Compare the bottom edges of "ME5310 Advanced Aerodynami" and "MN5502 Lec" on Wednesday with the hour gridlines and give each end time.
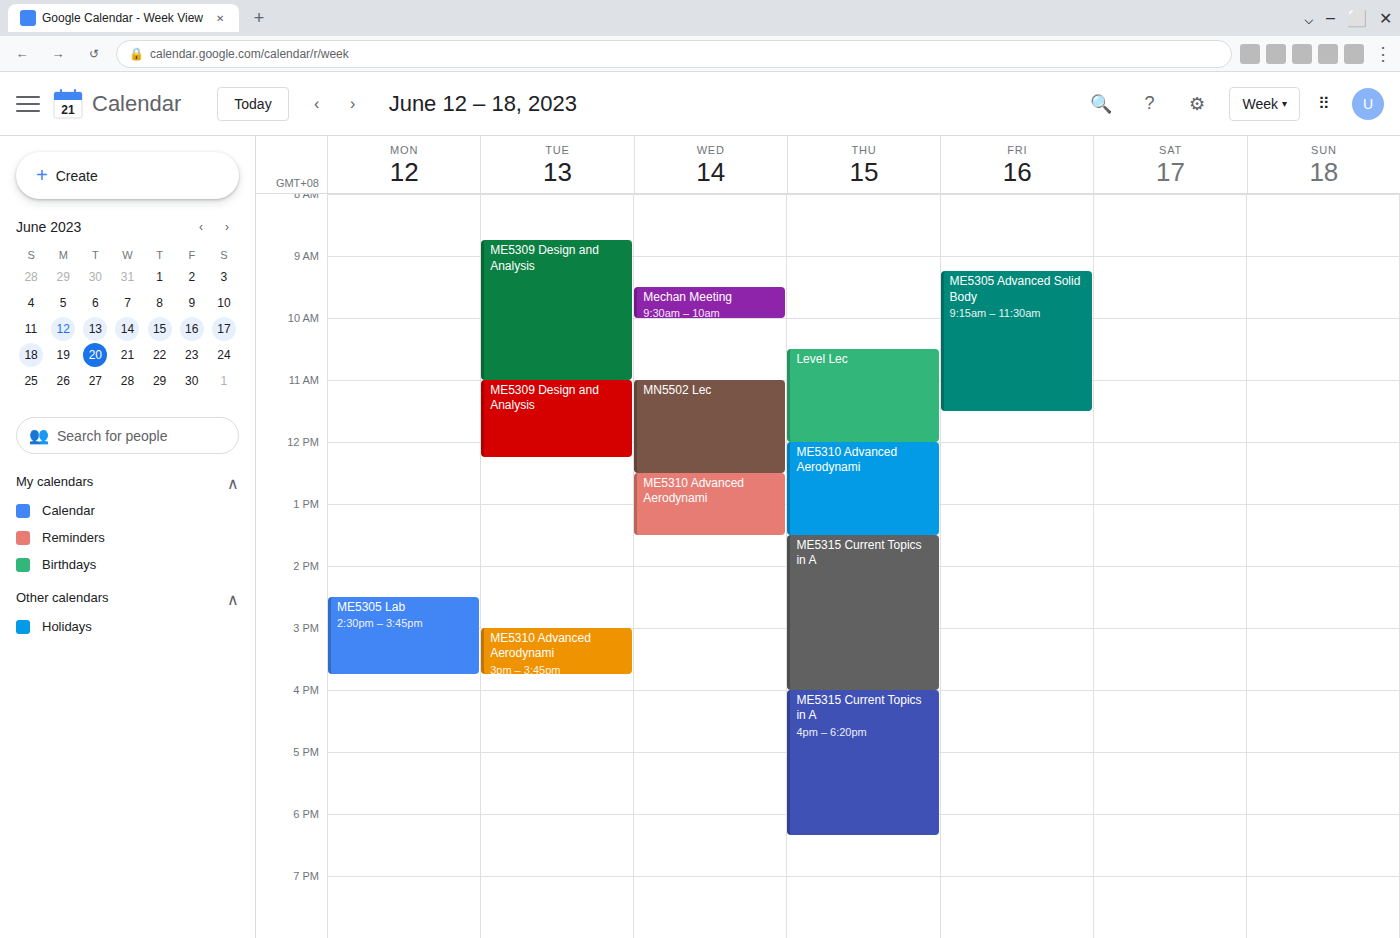
"ME5310 Advanced Aerodynami": 1:30 PM, halfway between the 1 PM and 2 PM lines. "MN5502 Lec": 12:30 PM, halfway between the 12 PM and 1 PM lines.